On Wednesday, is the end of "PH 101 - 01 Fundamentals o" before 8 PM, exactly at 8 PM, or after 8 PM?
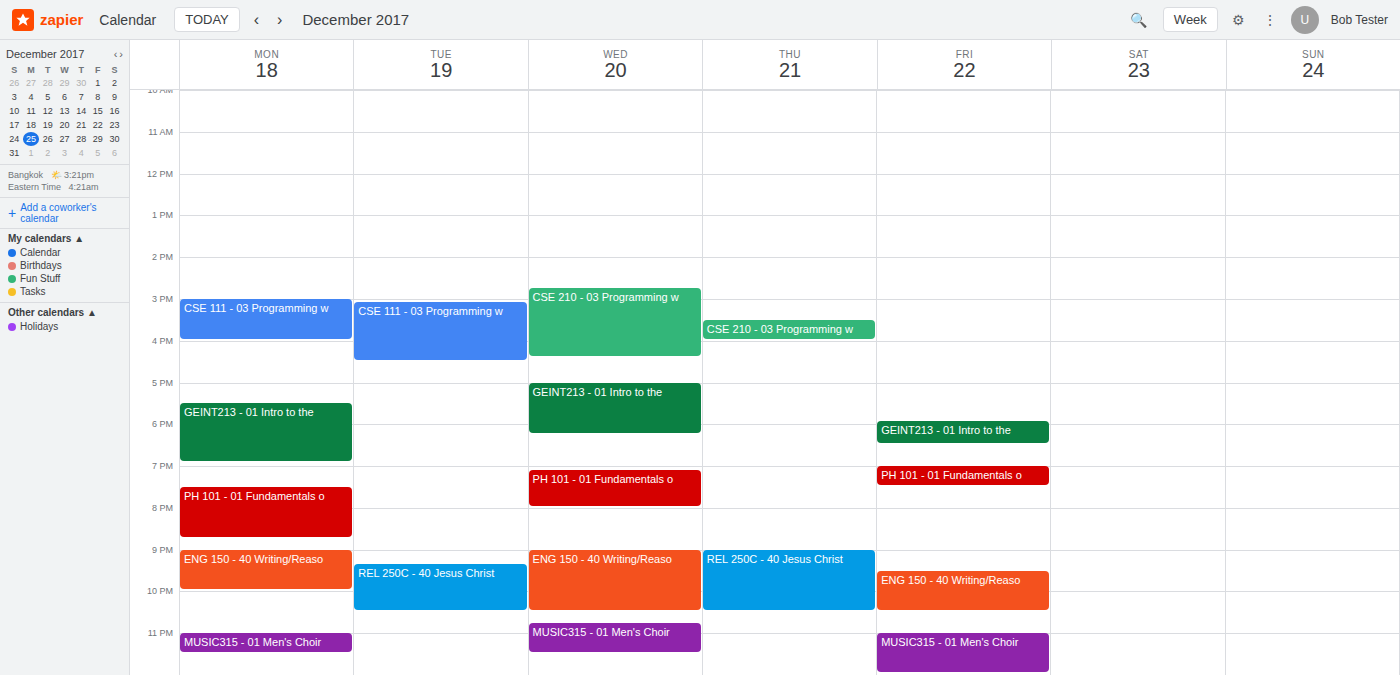
8:00 PM -- exactly at 8 PM, on the 8 PM line.